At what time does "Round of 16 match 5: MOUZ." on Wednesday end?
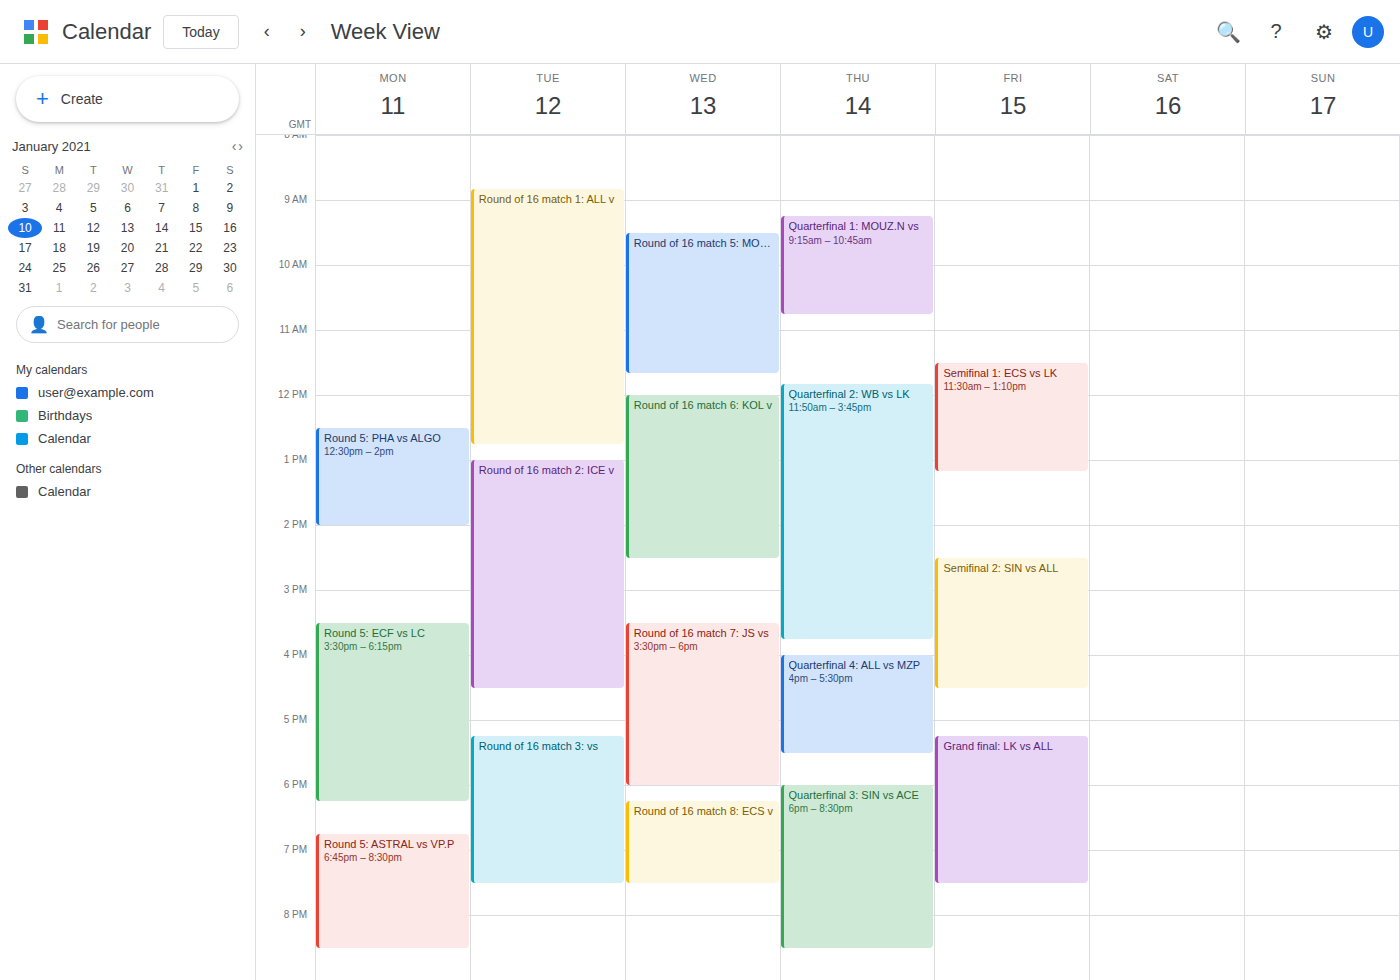
11:40